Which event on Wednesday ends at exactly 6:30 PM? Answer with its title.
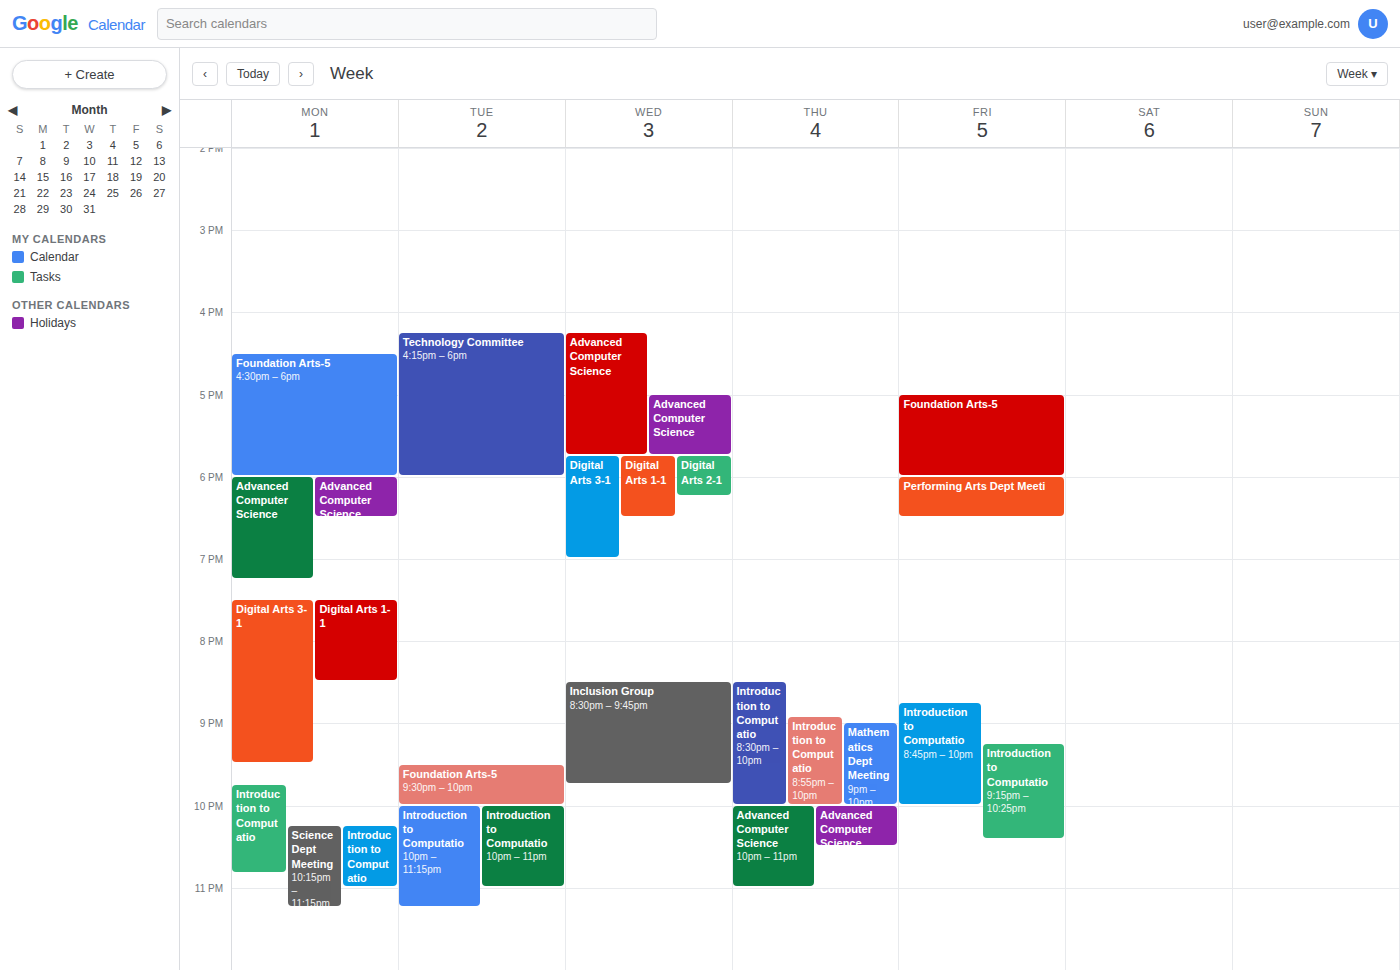
"Digital Arts 1-1"